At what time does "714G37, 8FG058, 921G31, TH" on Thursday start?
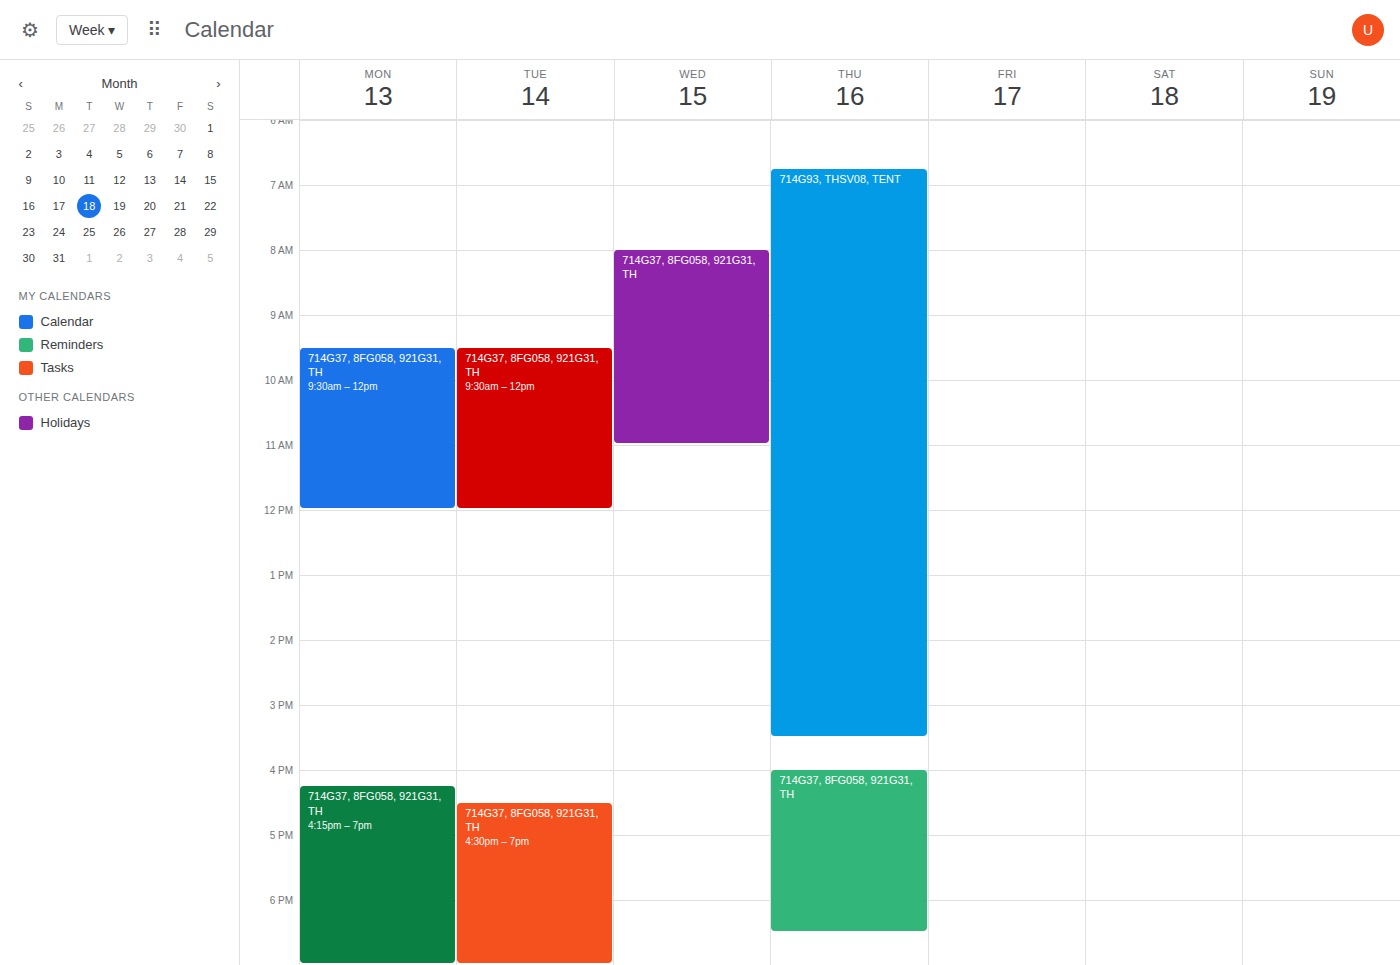
16:00